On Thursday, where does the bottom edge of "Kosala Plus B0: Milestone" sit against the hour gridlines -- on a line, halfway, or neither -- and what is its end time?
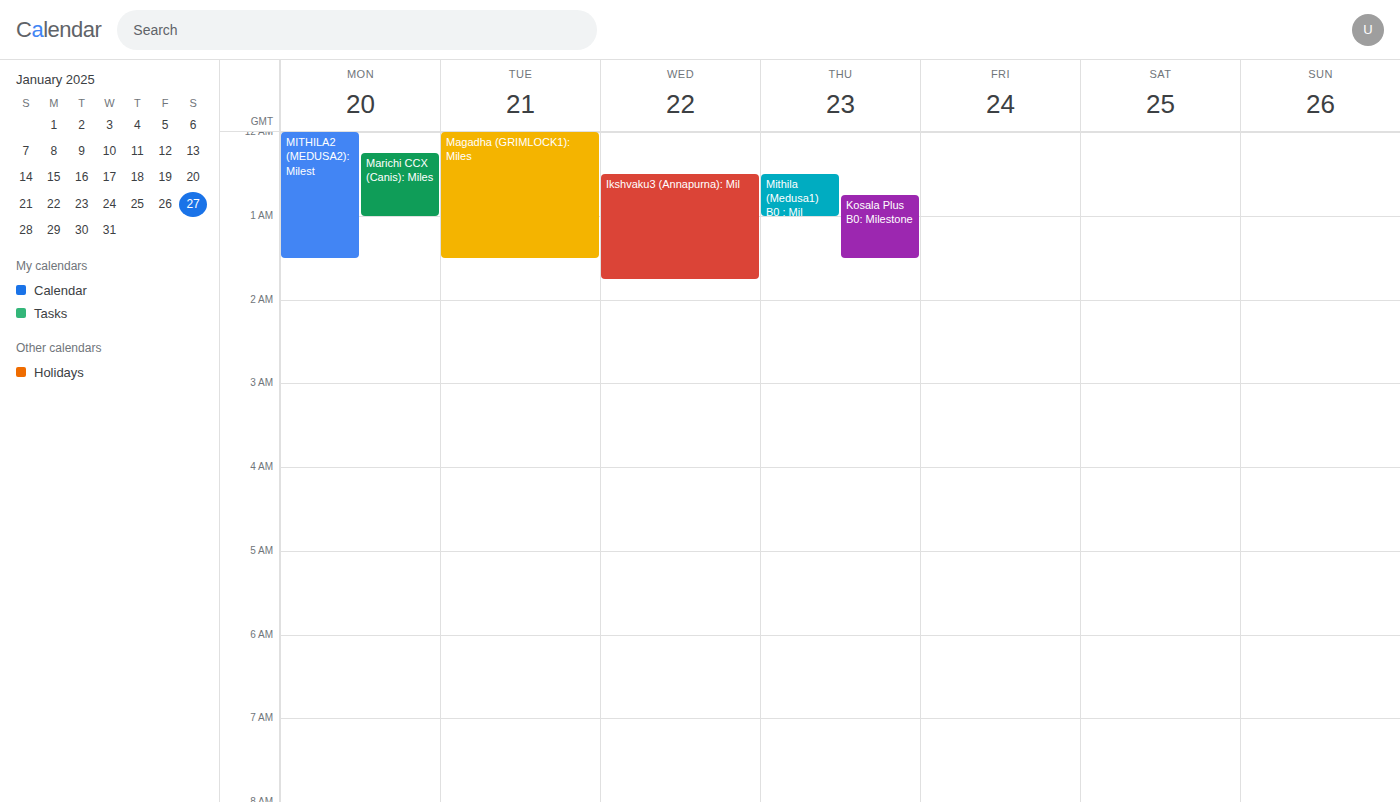
1:30 AM -- halfway between the 1 AM and 2 AM lines.